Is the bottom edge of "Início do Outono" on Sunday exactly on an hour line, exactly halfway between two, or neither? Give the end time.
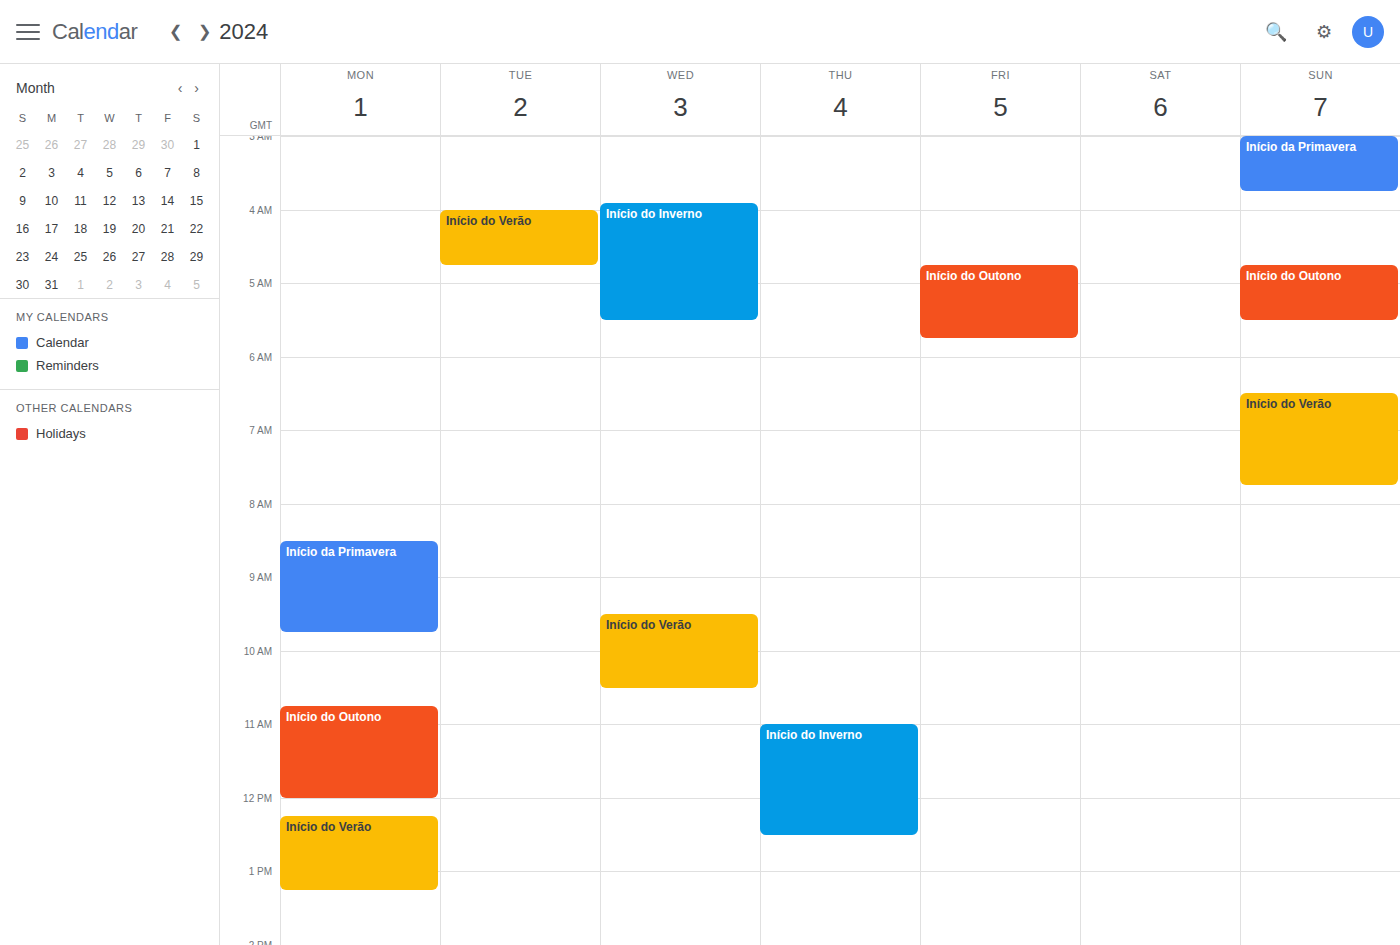
5:30 AM -- halfway between the 5 AM and 6 AM lines.